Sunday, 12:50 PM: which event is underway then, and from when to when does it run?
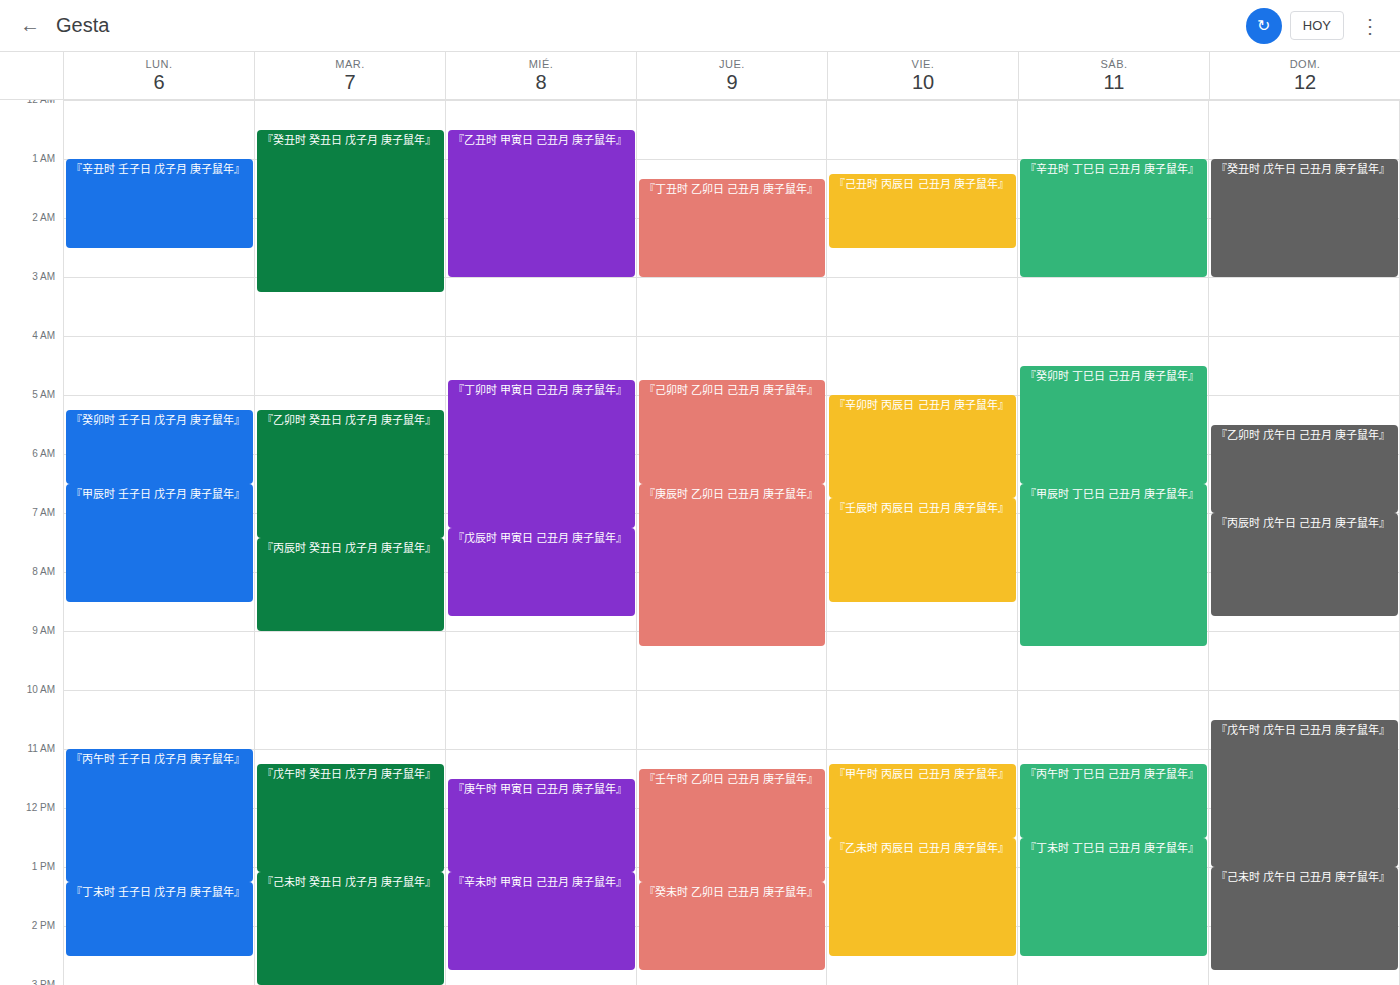
"『戊午时 戊午日 己丑月 庚子鼠年』", 10:30 AM to 1:00 PM